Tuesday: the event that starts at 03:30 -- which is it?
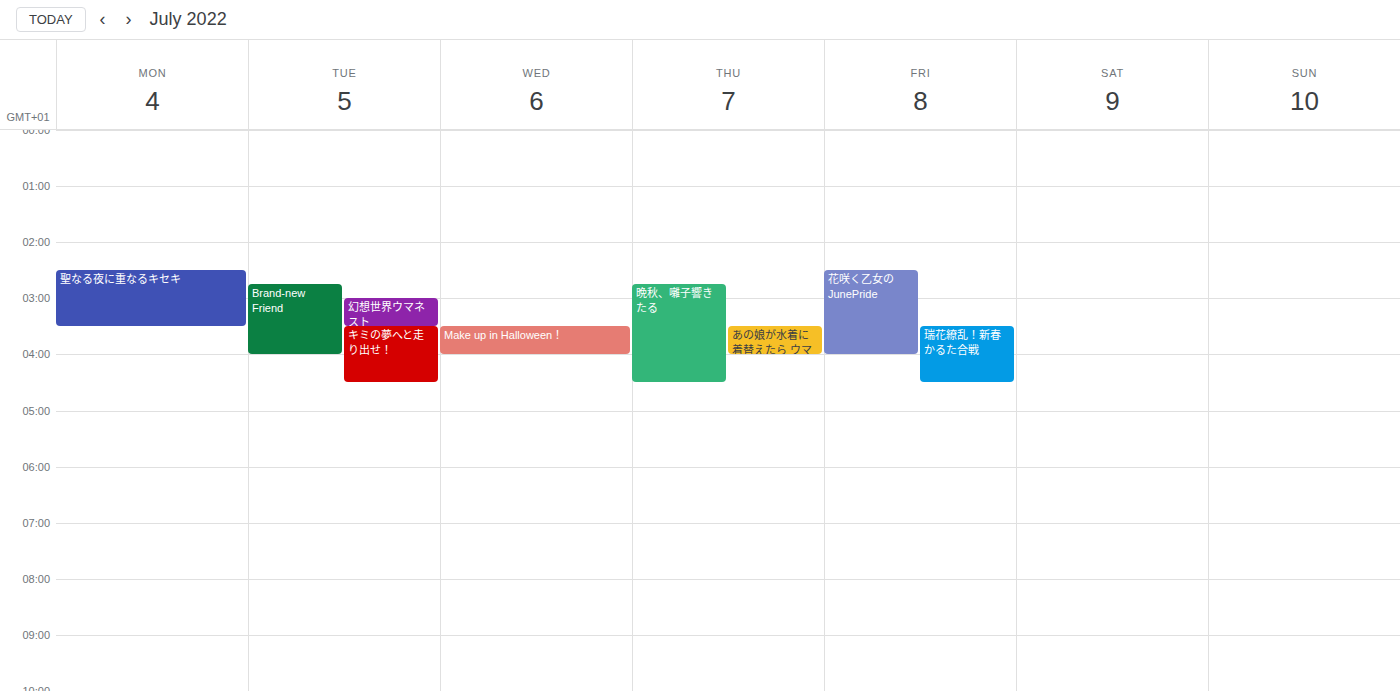
"キミの夢へと走り出せ！"